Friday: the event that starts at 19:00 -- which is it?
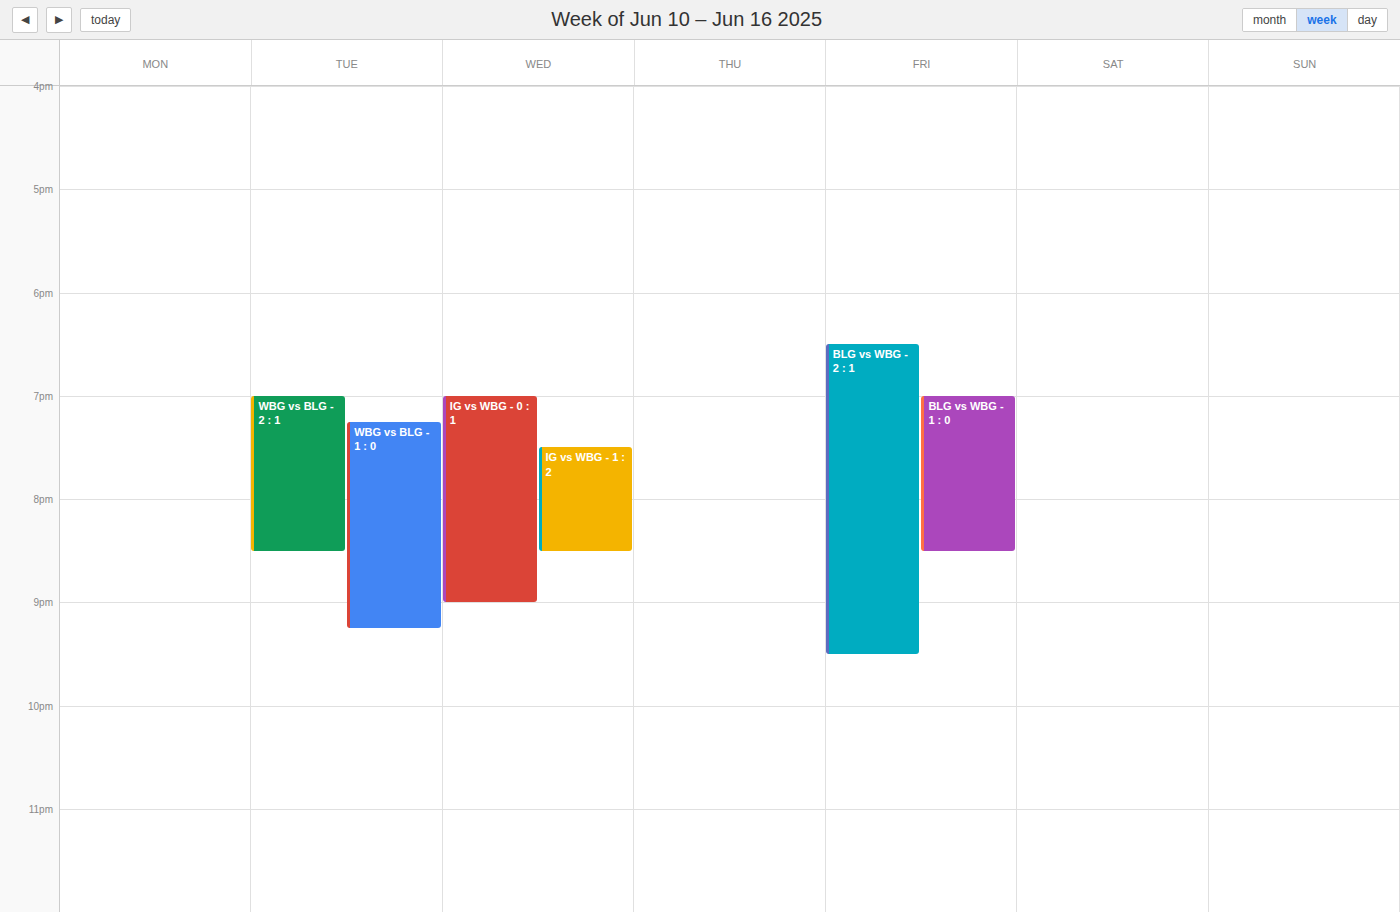
"BLG vs WBG - 1 : 0"